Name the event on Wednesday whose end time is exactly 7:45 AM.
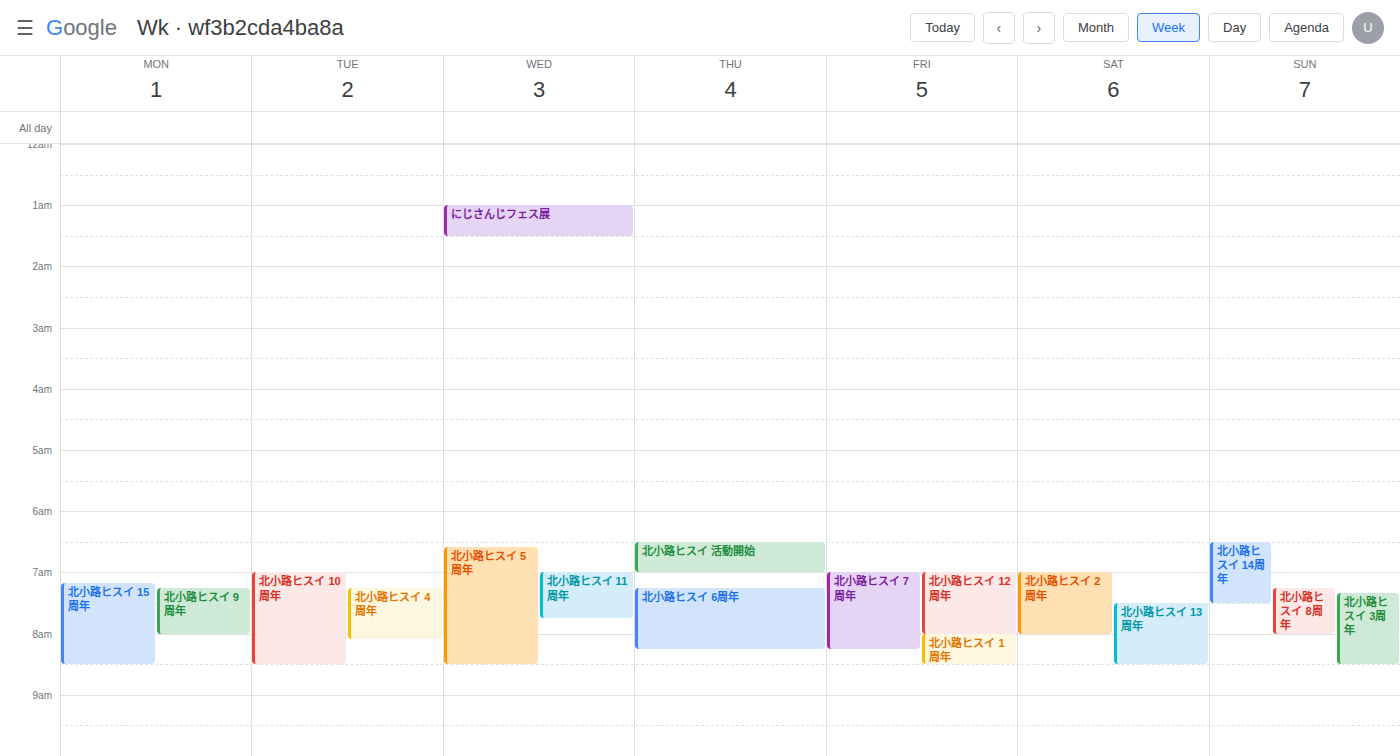
"北小路ヒスイ 11周年"